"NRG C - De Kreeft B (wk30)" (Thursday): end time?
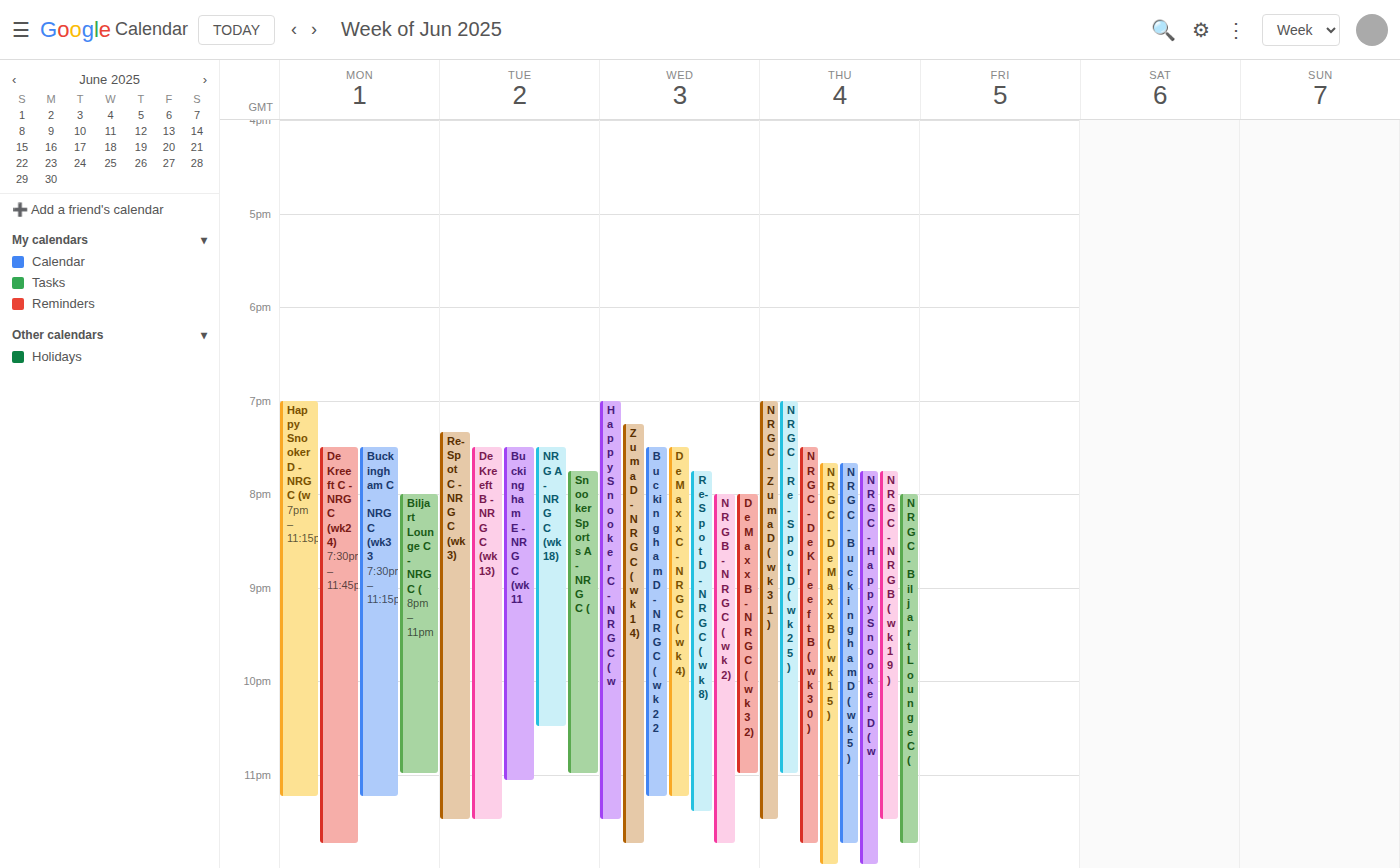
11:45 PM